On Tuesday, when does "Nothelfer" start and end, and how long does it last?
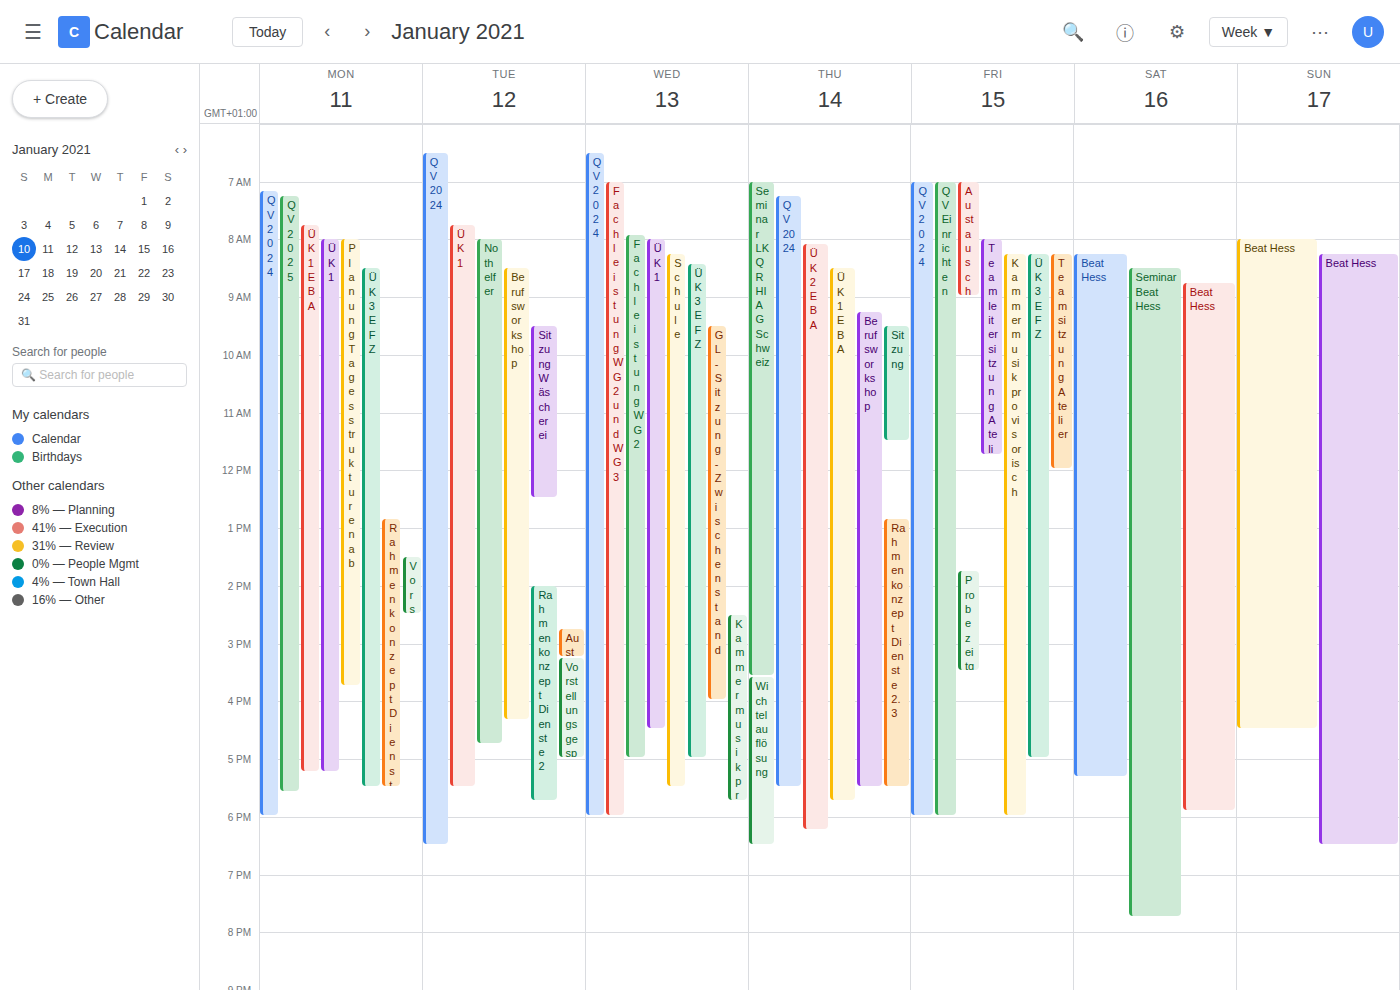
8:00 AM to 4:45 PM, 8 hours 45 minutes